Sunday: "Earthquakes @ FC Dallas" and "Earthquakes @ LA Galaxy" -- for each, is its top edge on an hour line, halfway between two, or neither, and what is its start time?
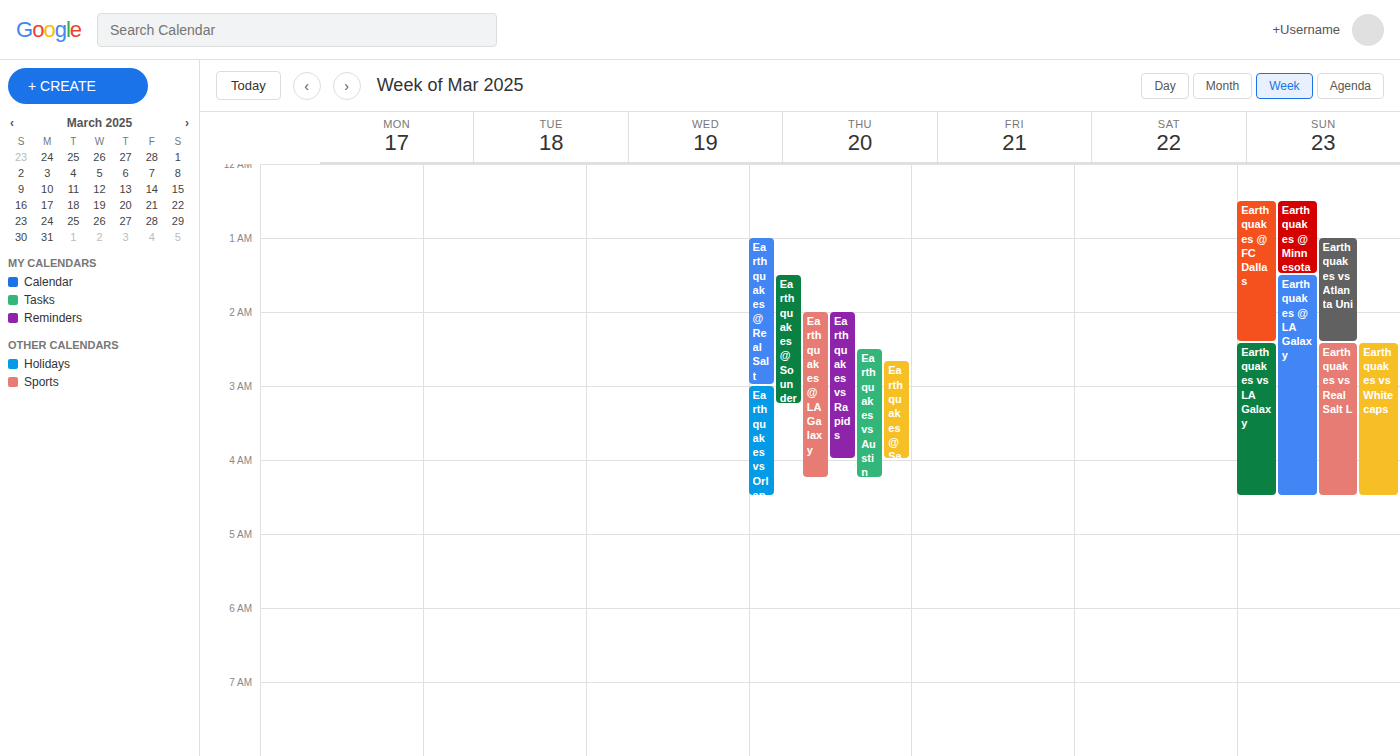
"Earthquakes @ FC Dallas": 12:30 AM, halfway between the 12 AM and 1 AM lines. "Earthquakes @ LA Galaxy": 1:30 AM, halfway between the 1 AM and 2 AM lines.